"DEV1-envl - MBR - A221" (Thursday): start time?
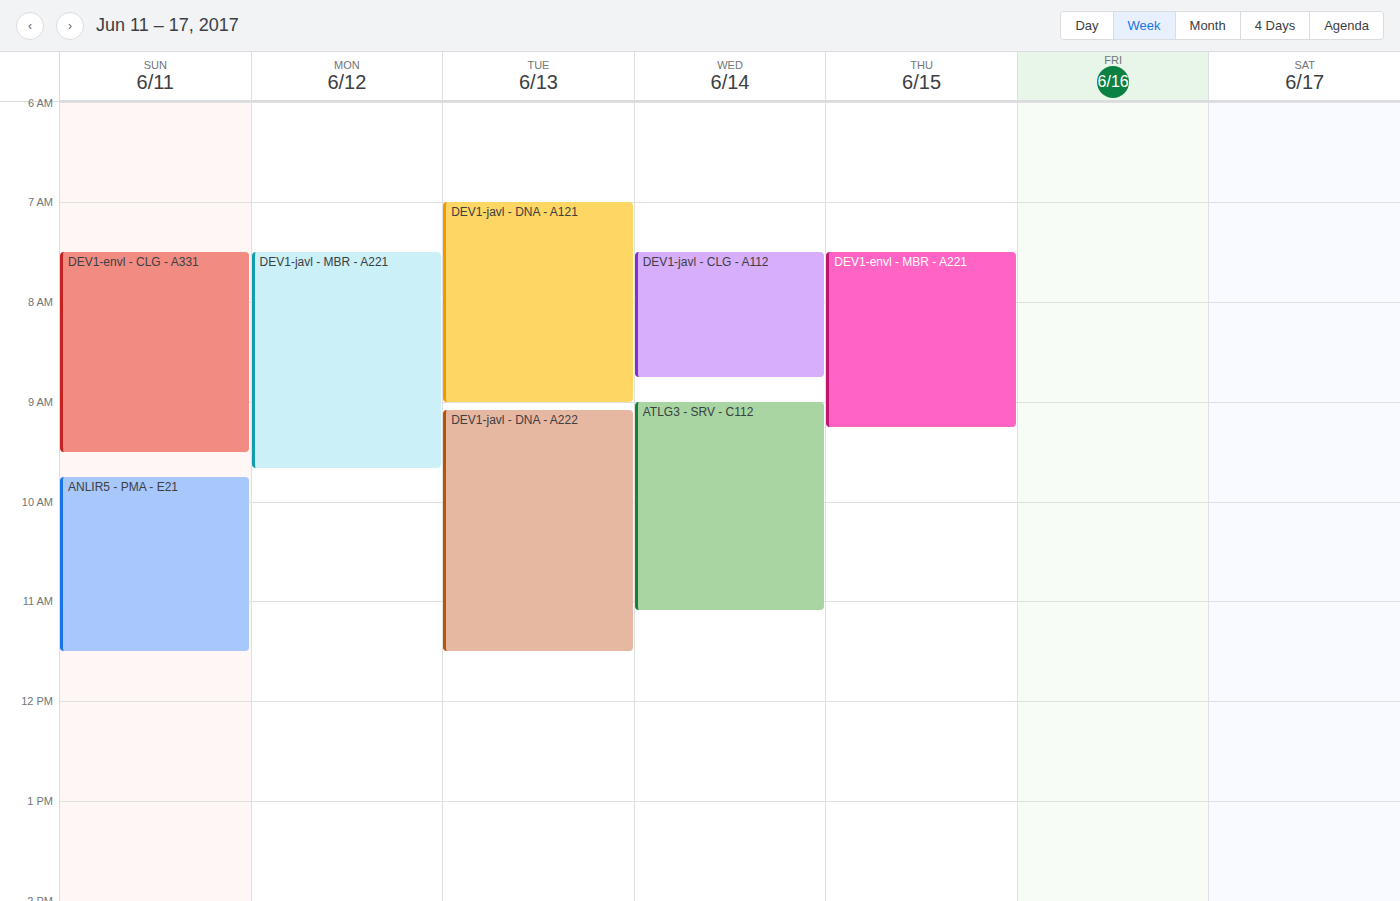
7:30 AM